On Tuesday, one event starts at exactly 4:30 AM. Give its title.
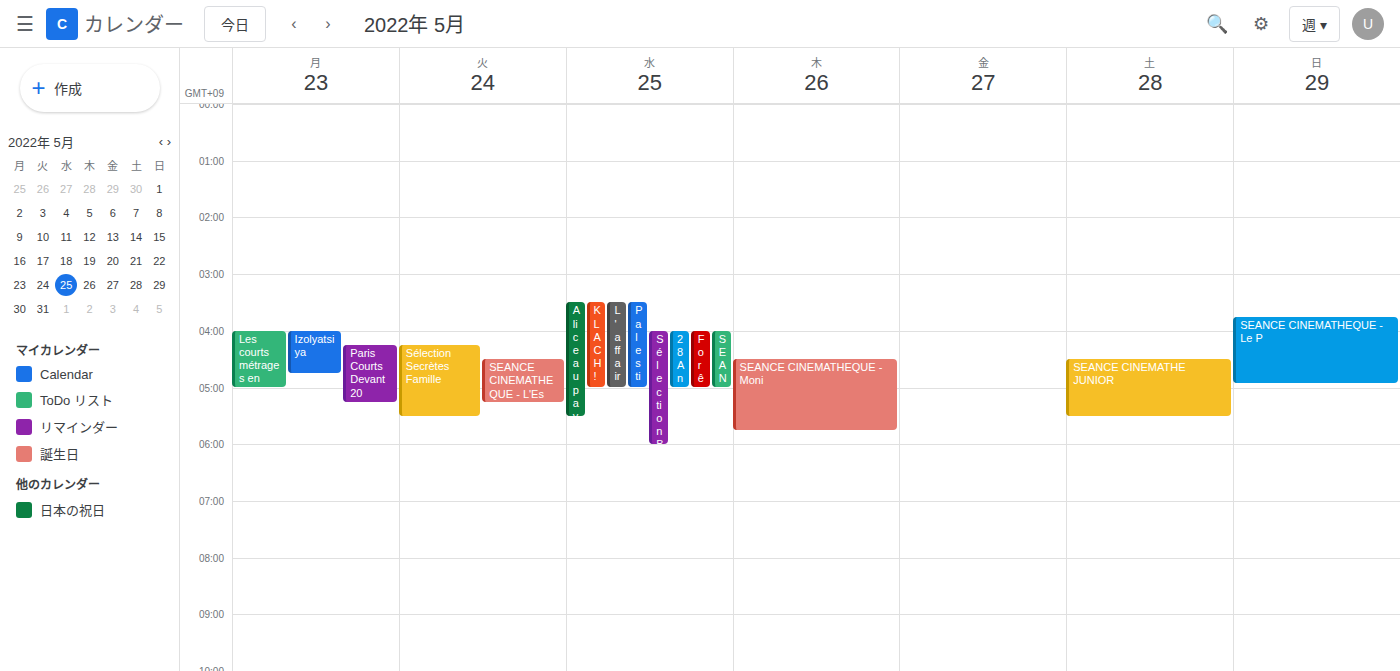
"SEANCE CINEMATHEQUE - L'Es"